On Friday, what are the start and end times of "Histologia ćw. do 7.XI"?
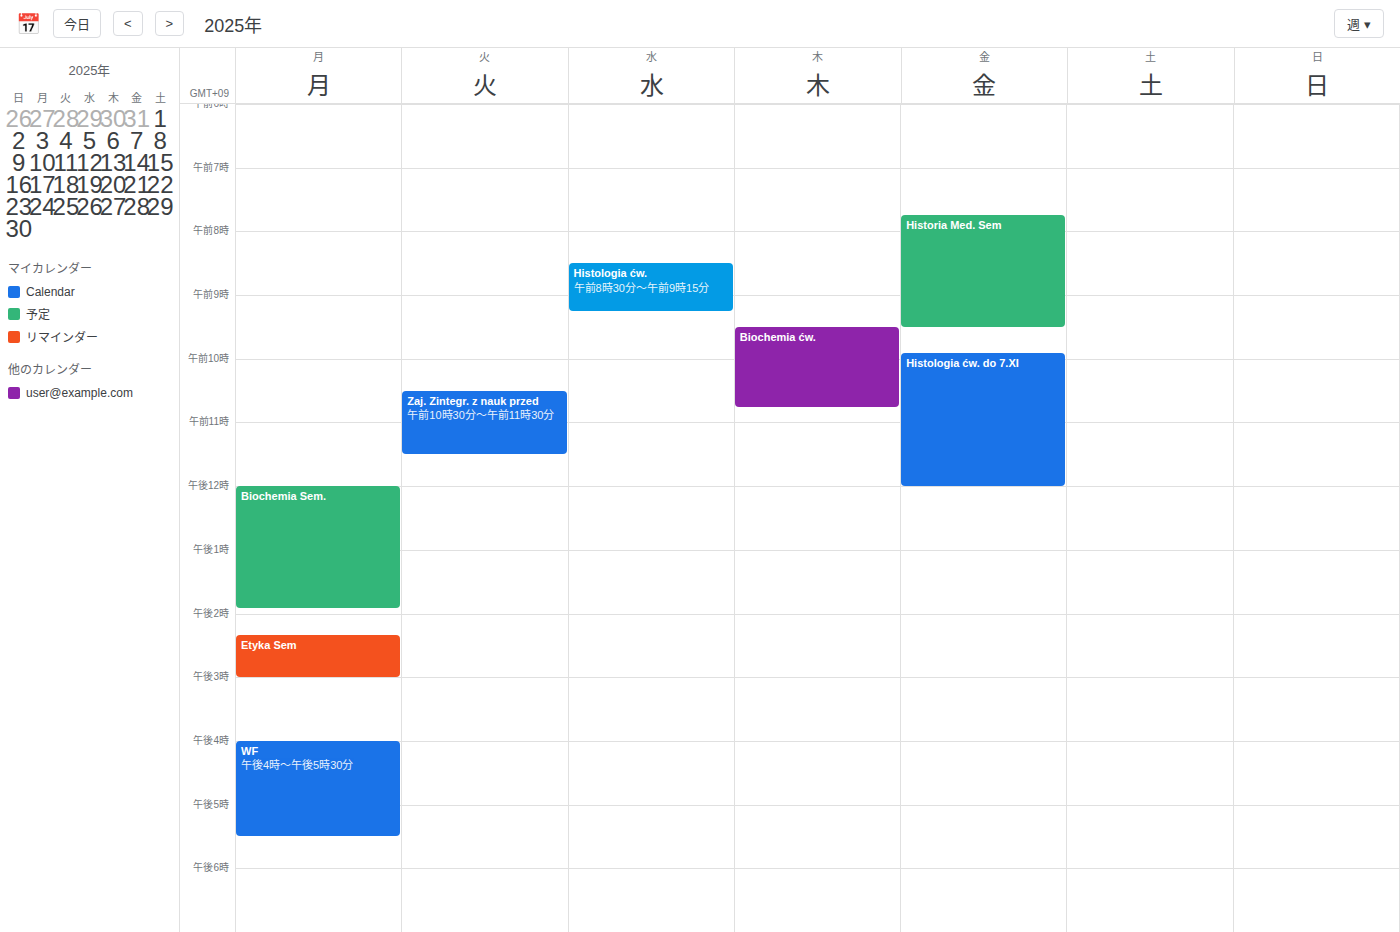
09:55 to 12:00